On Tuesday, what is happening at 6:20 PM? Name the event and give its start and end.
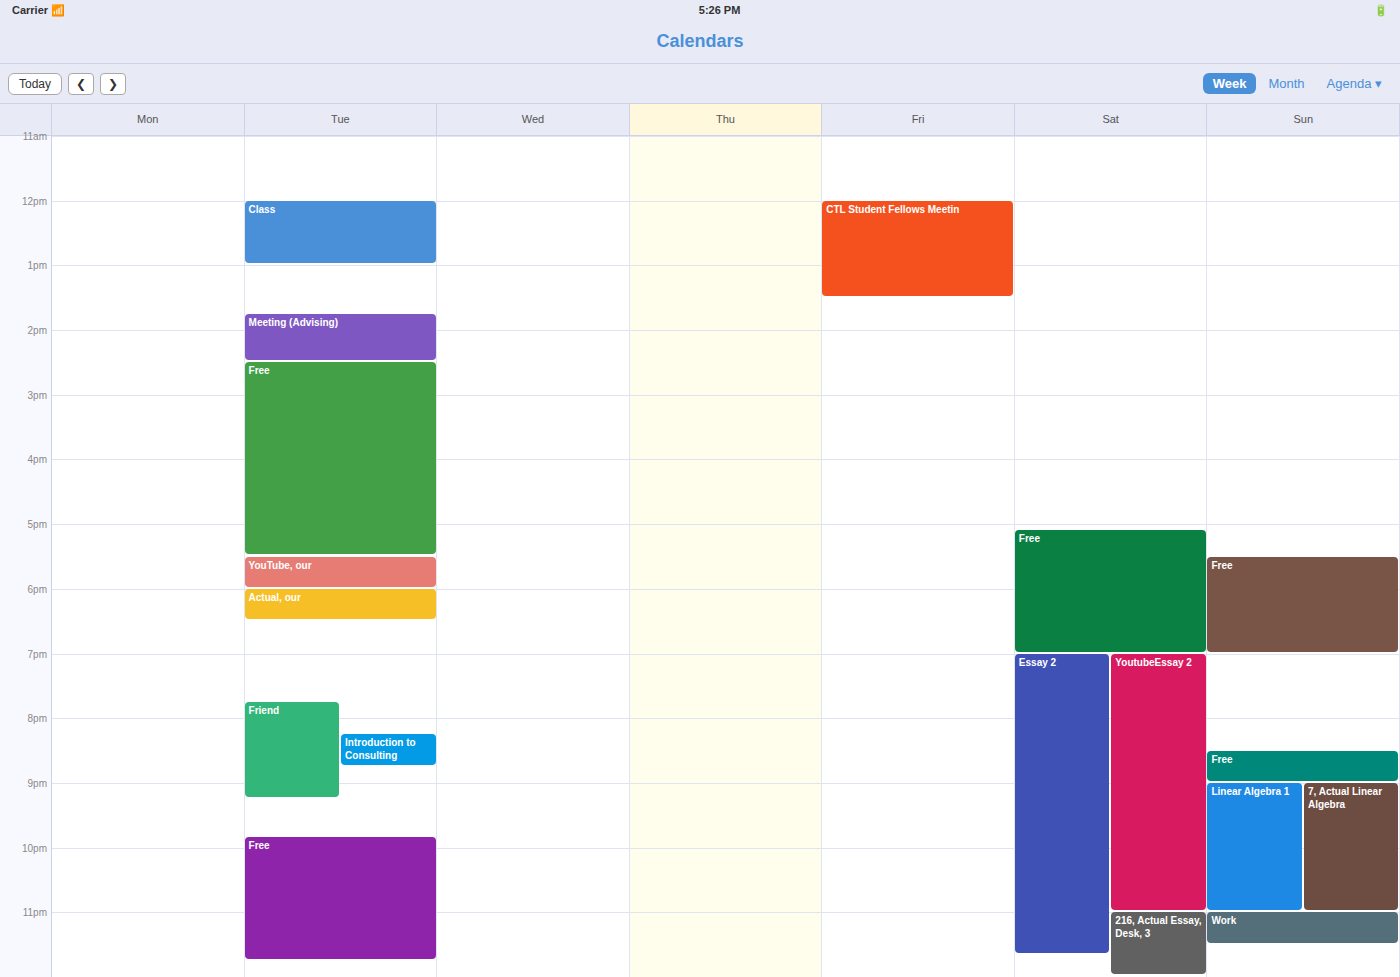
"Actual, our", 6:00 PM to 6:30 PM